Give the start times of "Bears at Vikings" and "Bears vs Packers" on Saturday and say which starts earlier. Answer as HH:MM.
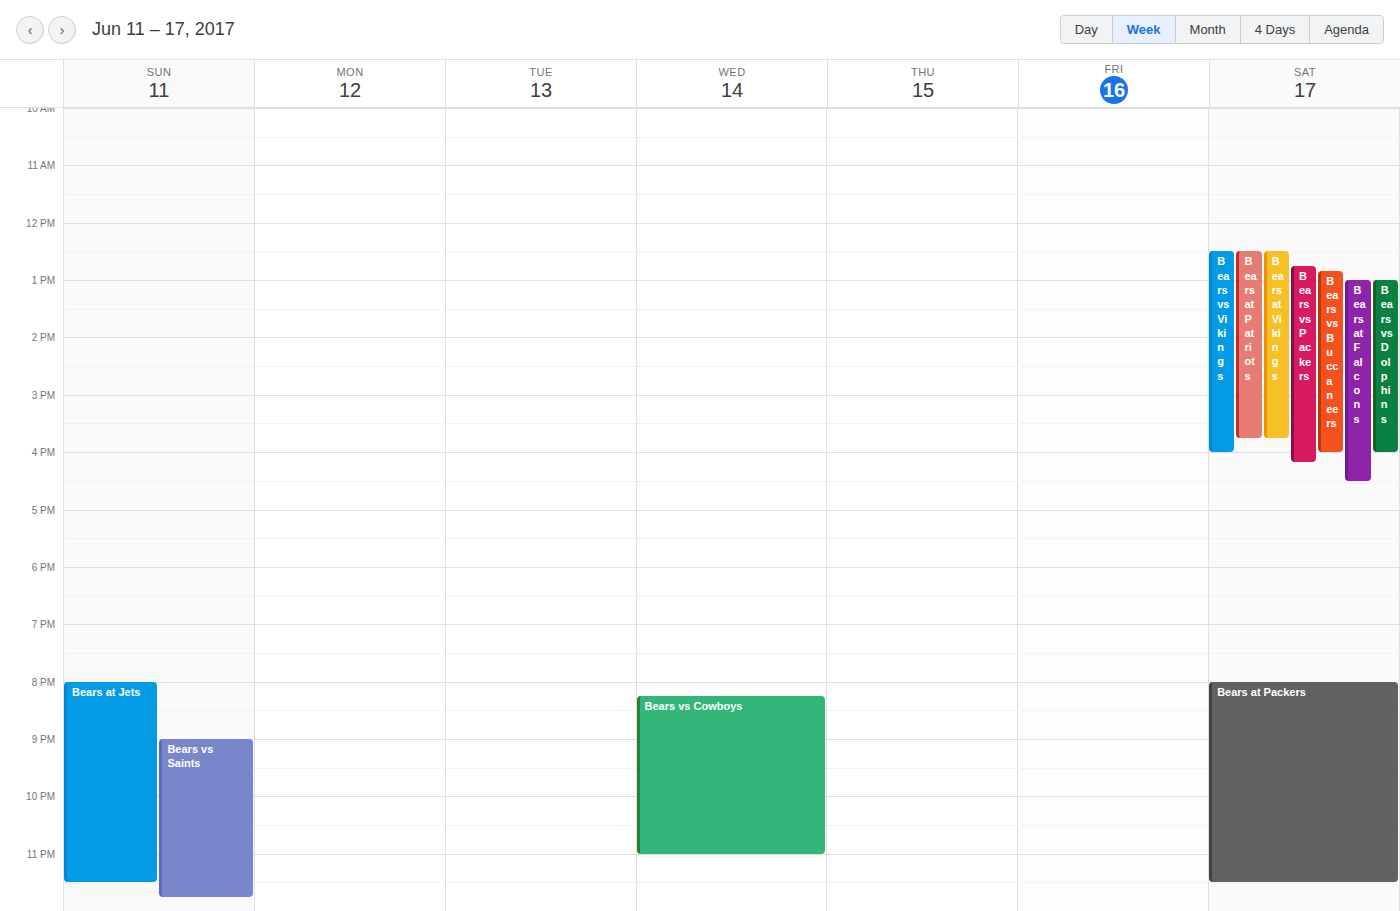
"Bears at Vikings" 12:30; "Bears vs Packers" 12:45.